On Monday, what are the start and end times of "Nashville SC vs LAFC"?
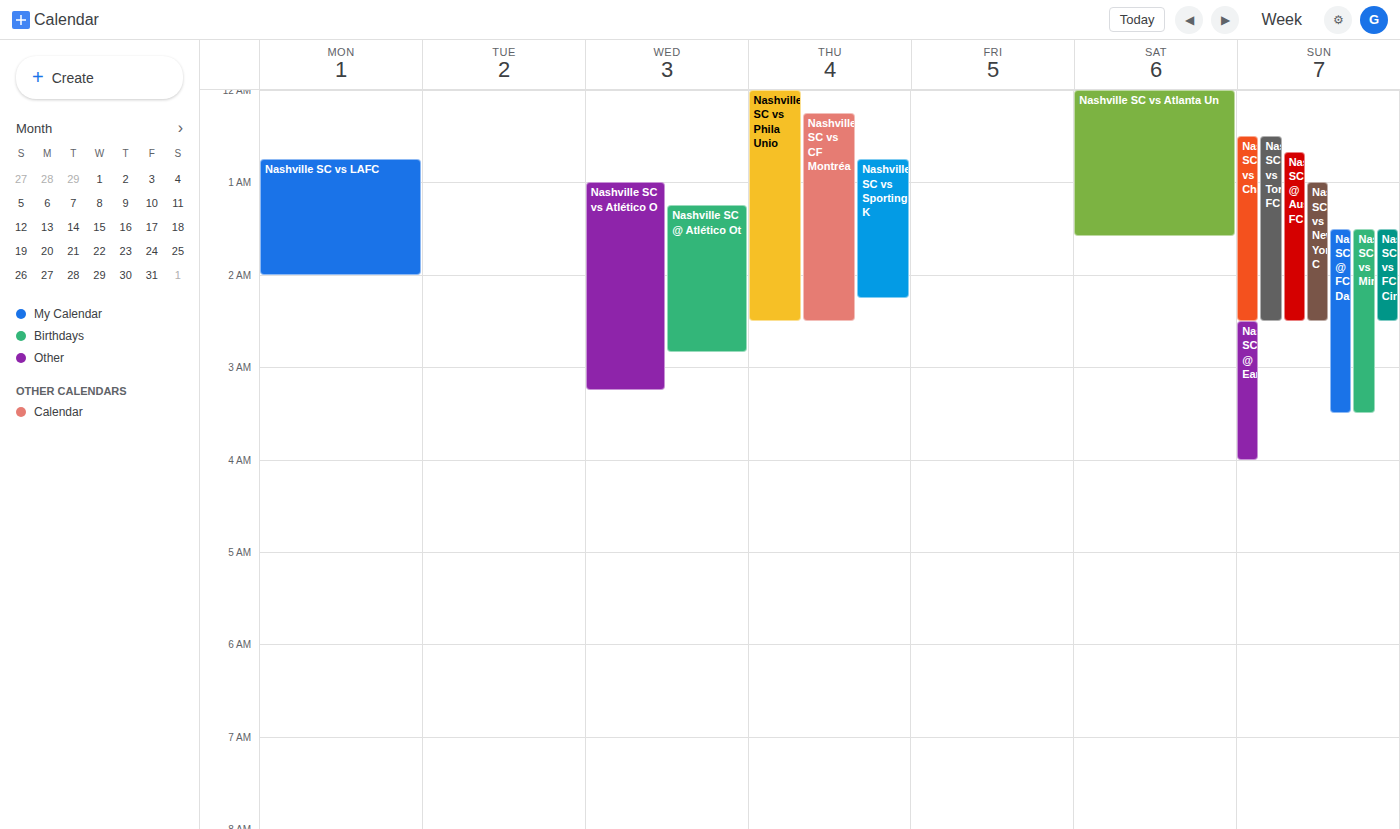
12:45 AM to 2:00 AM